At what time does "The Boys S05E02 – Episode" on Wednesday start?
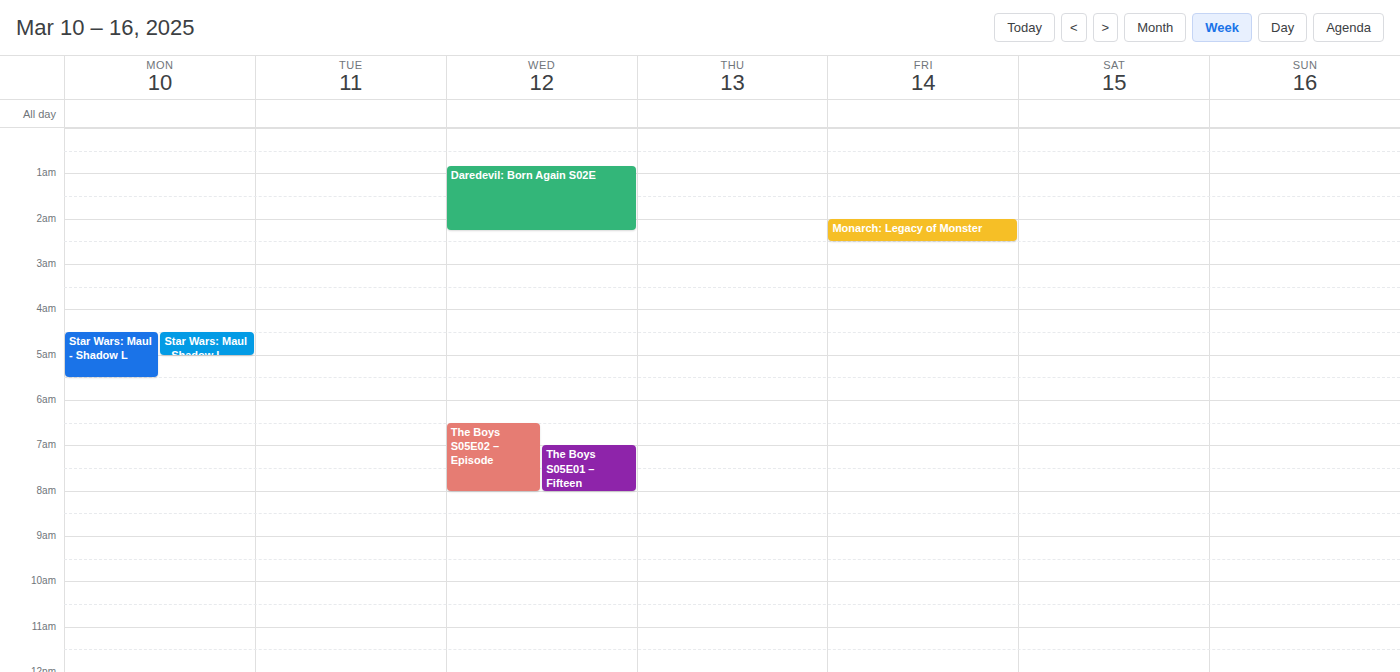
6:30 AM